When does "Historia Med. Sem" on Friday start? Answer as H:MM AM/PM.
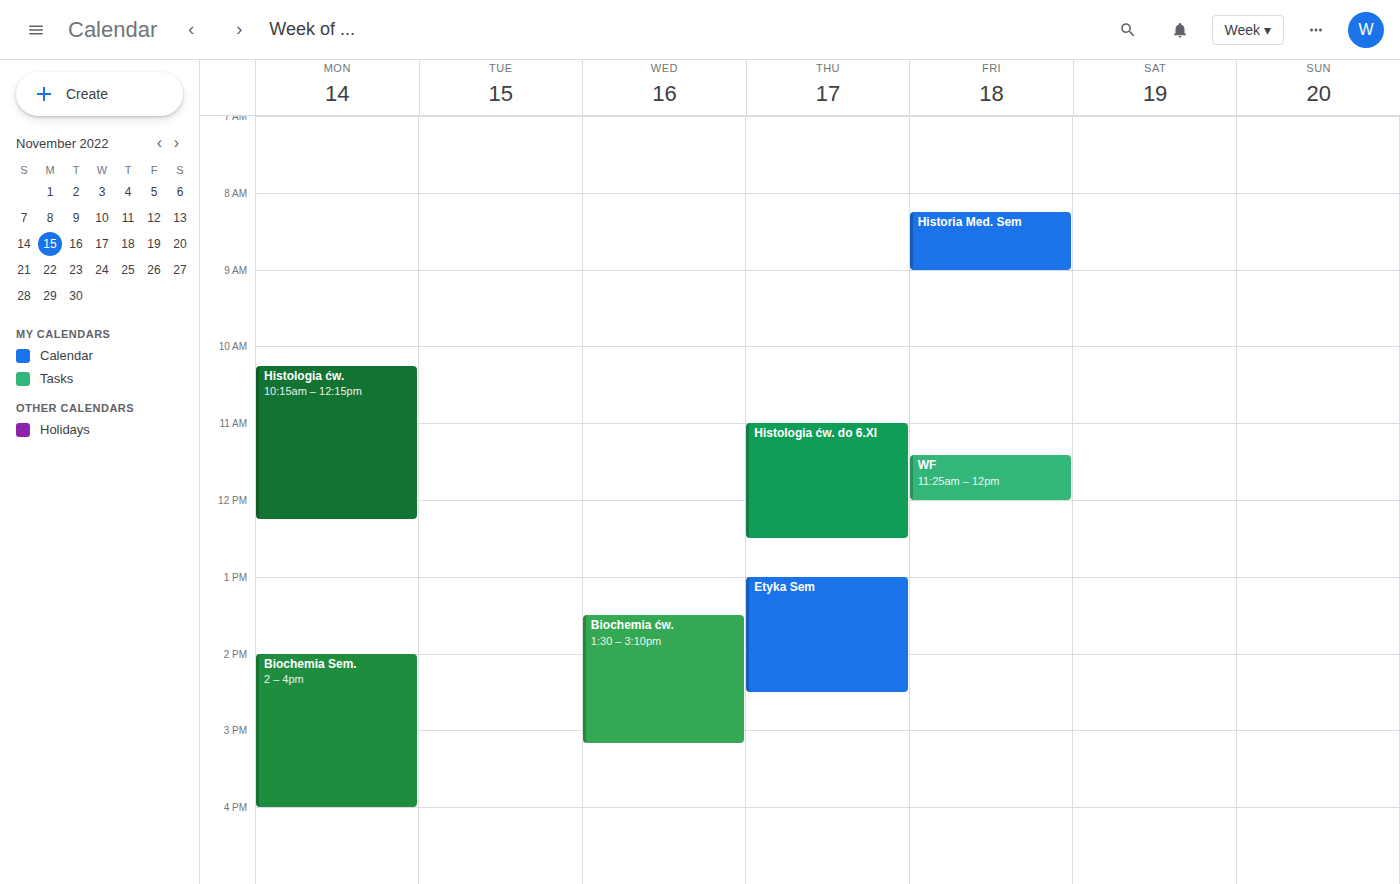
8:15 AM